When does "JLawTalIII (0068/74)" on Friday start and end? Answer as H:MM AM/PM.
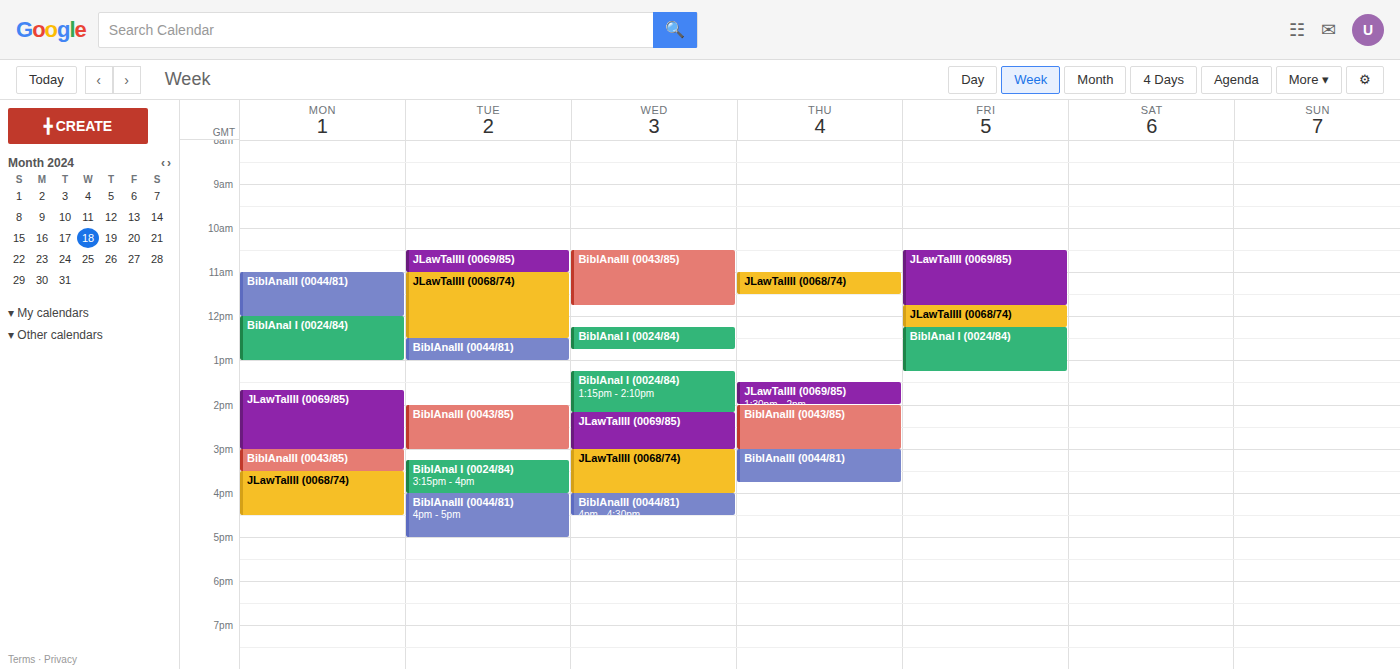
11:45 AM to 12:15 PM